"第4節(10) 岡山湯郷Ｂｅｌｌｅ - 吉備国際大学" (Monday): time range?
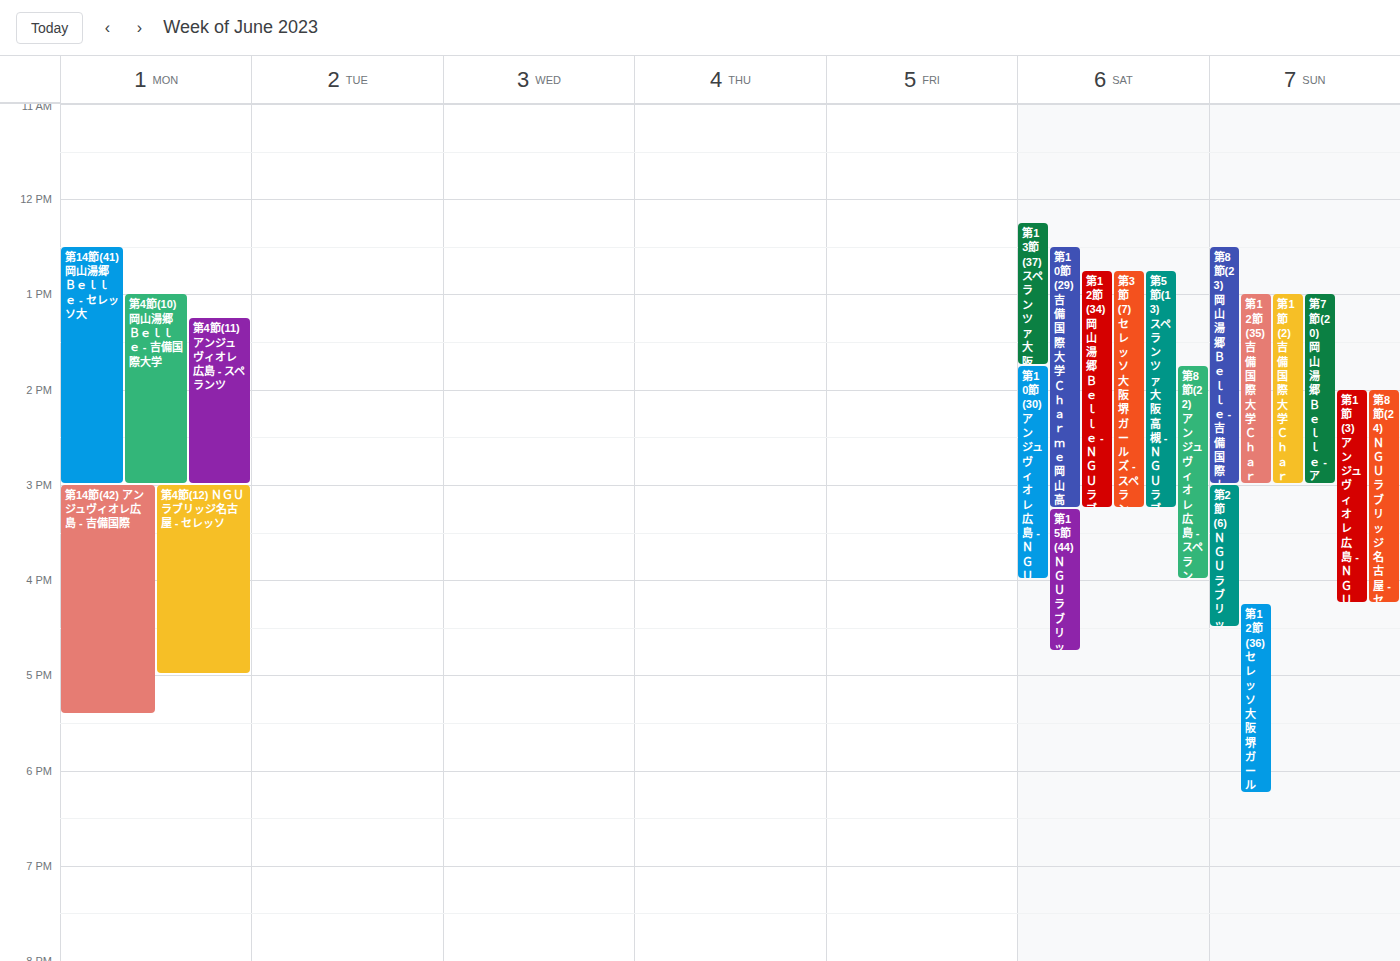
1:00 PM to 3:00 PM